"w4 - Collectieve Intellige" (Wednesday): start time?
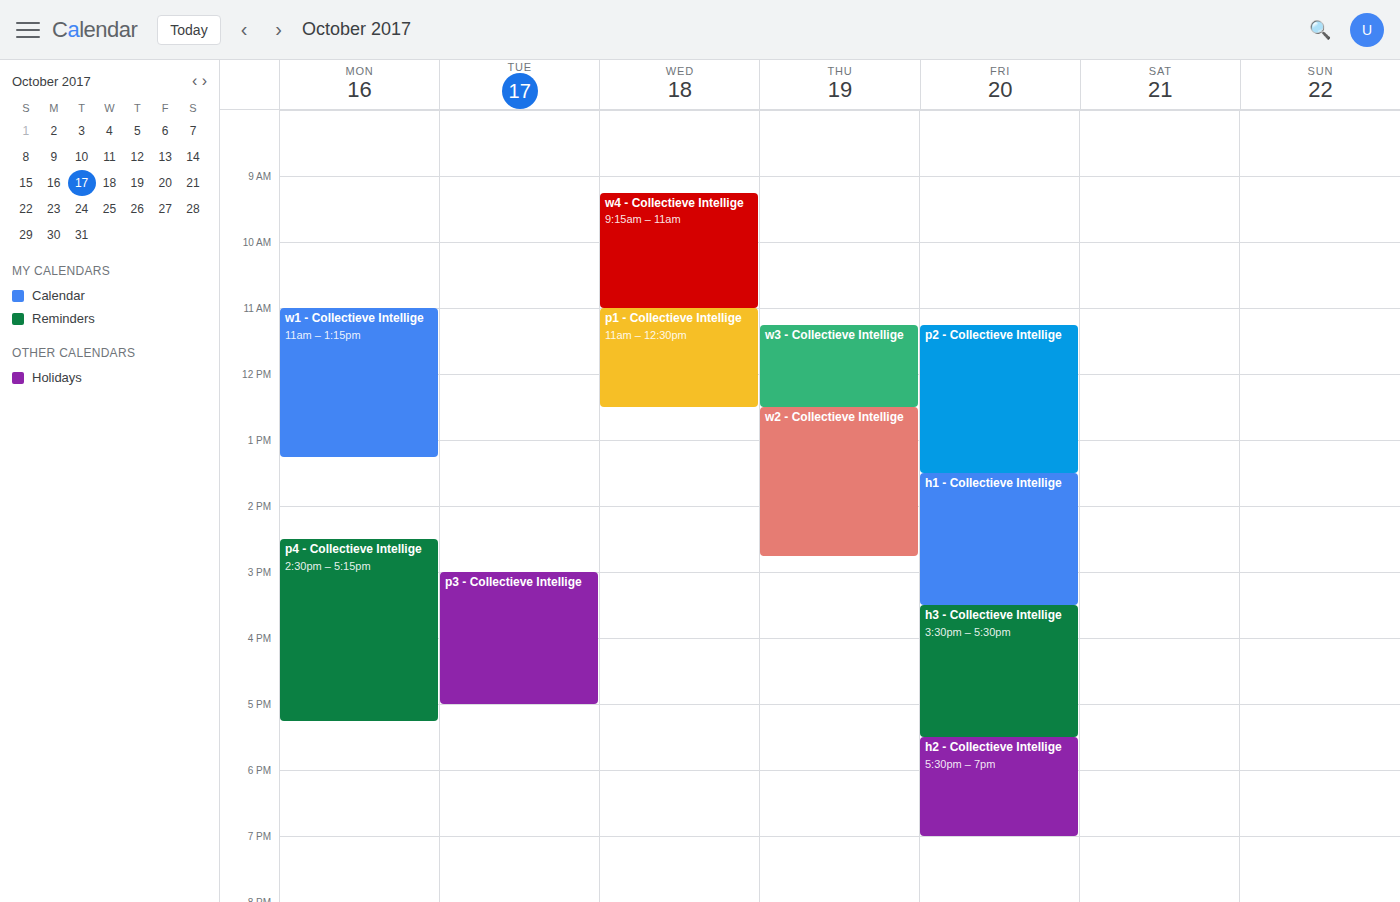
9:15 AM